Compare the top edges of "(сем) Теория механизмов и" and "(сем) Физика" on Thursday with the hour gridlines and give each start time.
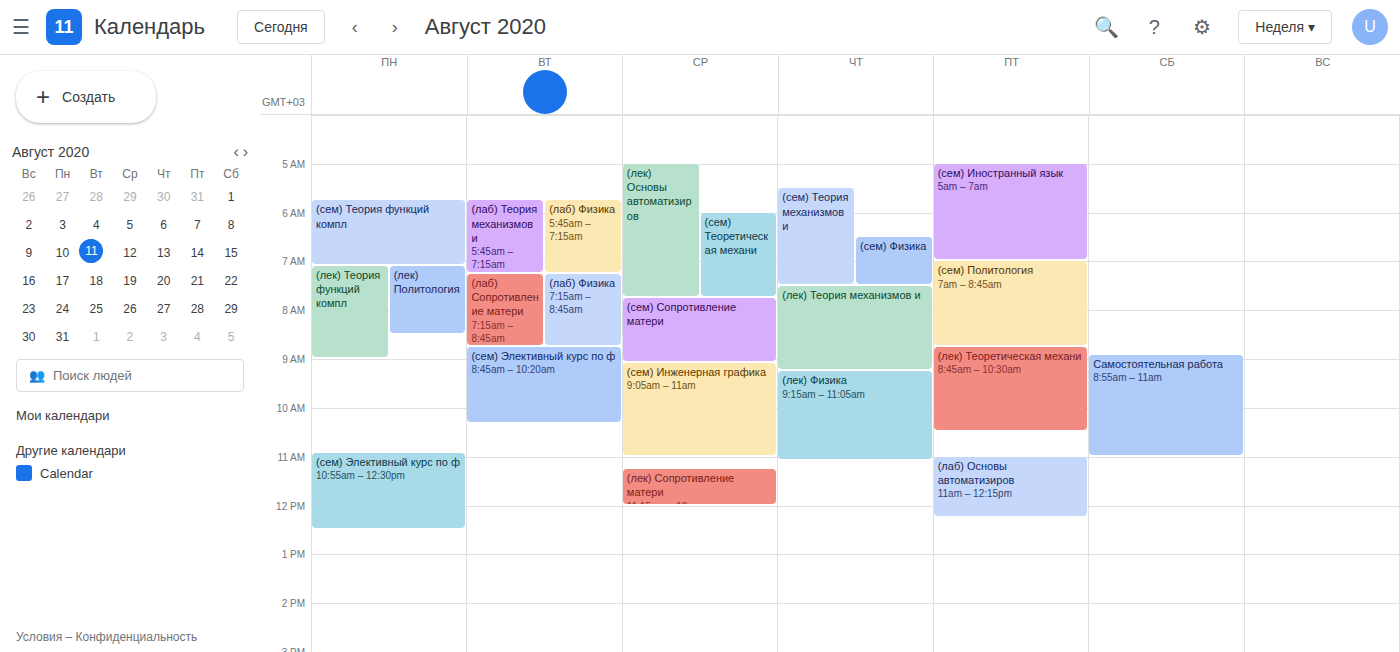
"(сем) Теория механизмов и": 5:30 AM, halfway between the 5 AM and 6 AM lines. "(сем) Физика": 6:30 AM, halfway between the 6 AM and 7 AM lines.